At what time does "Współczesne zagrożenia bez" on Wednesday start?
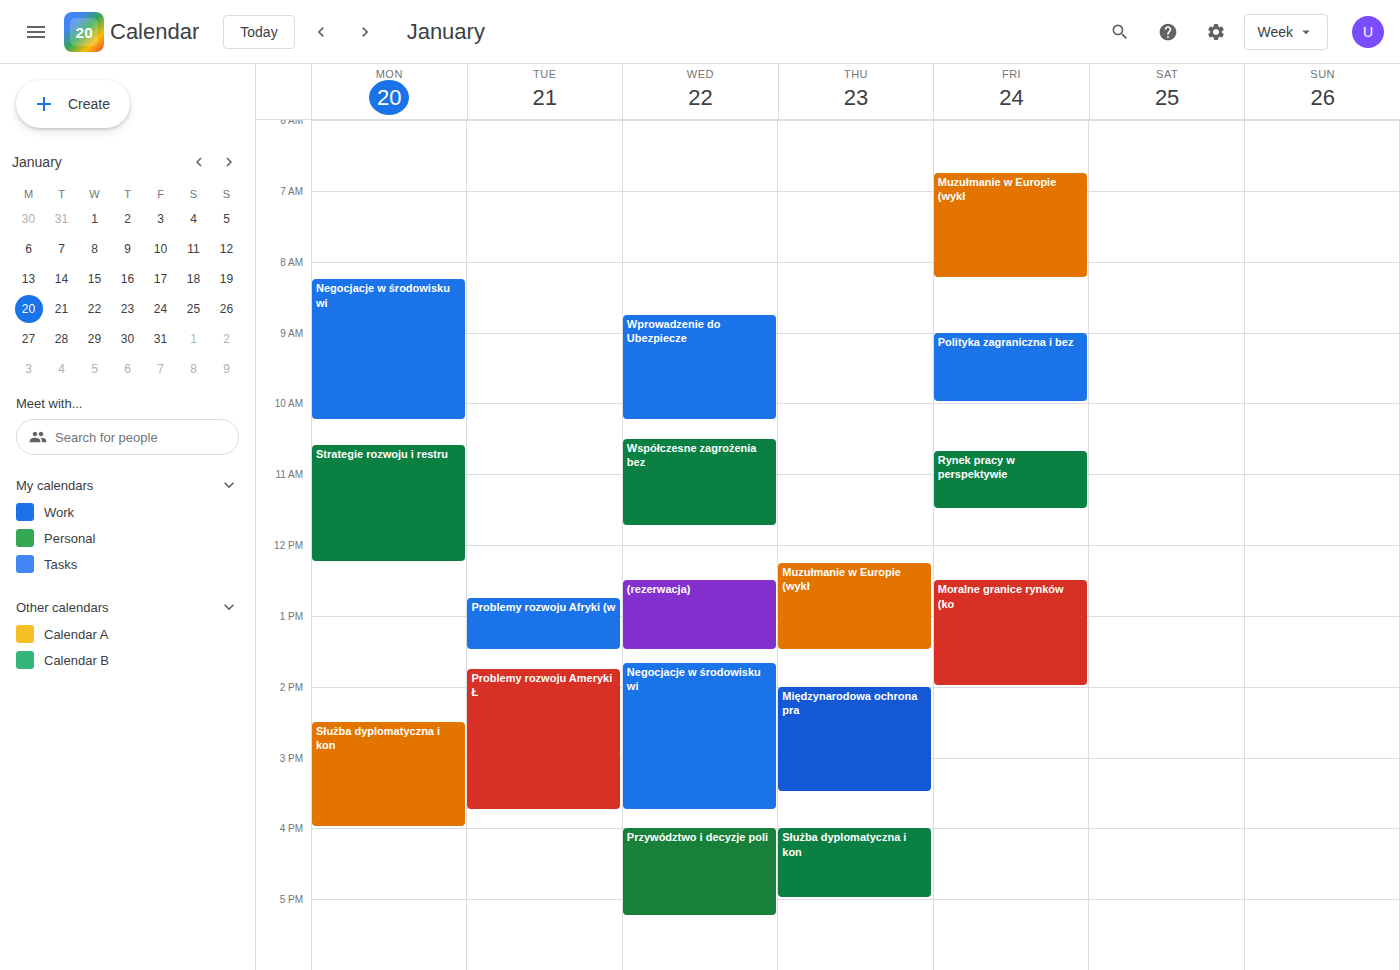
10:30 AM